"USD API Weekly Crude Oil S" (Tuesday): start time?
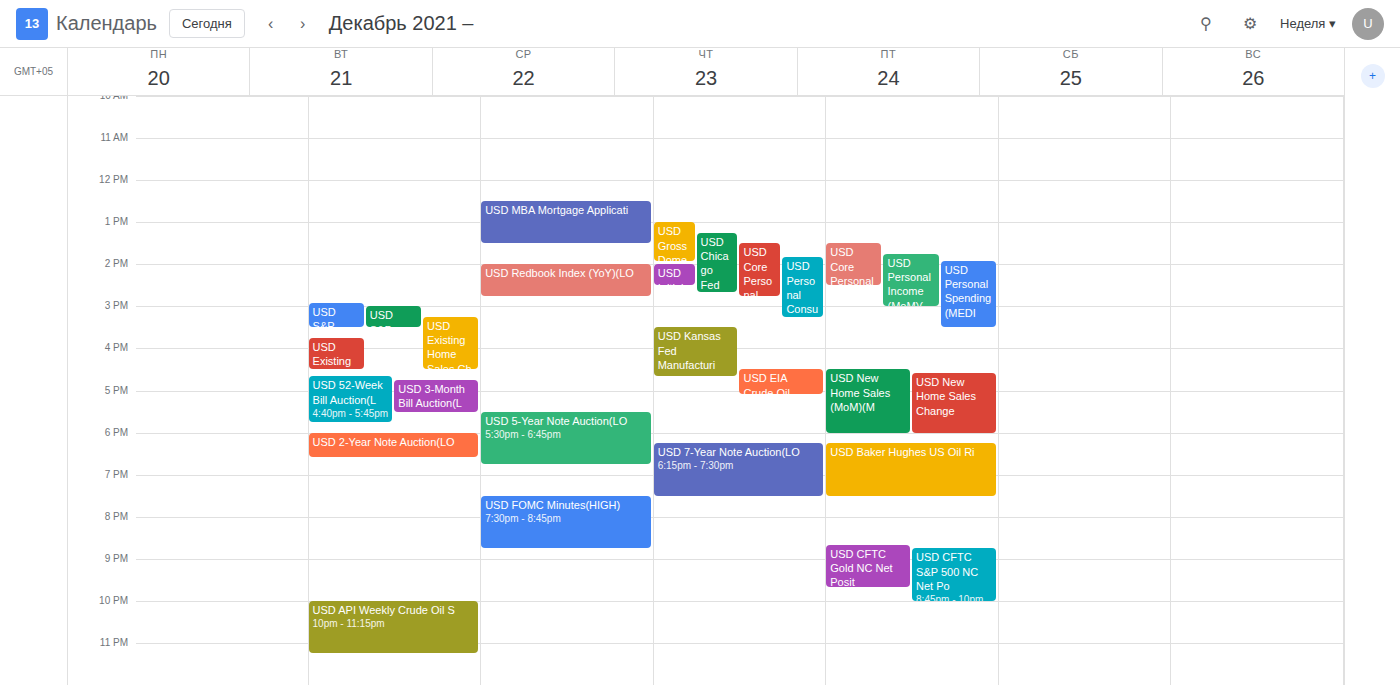
10:00 PM